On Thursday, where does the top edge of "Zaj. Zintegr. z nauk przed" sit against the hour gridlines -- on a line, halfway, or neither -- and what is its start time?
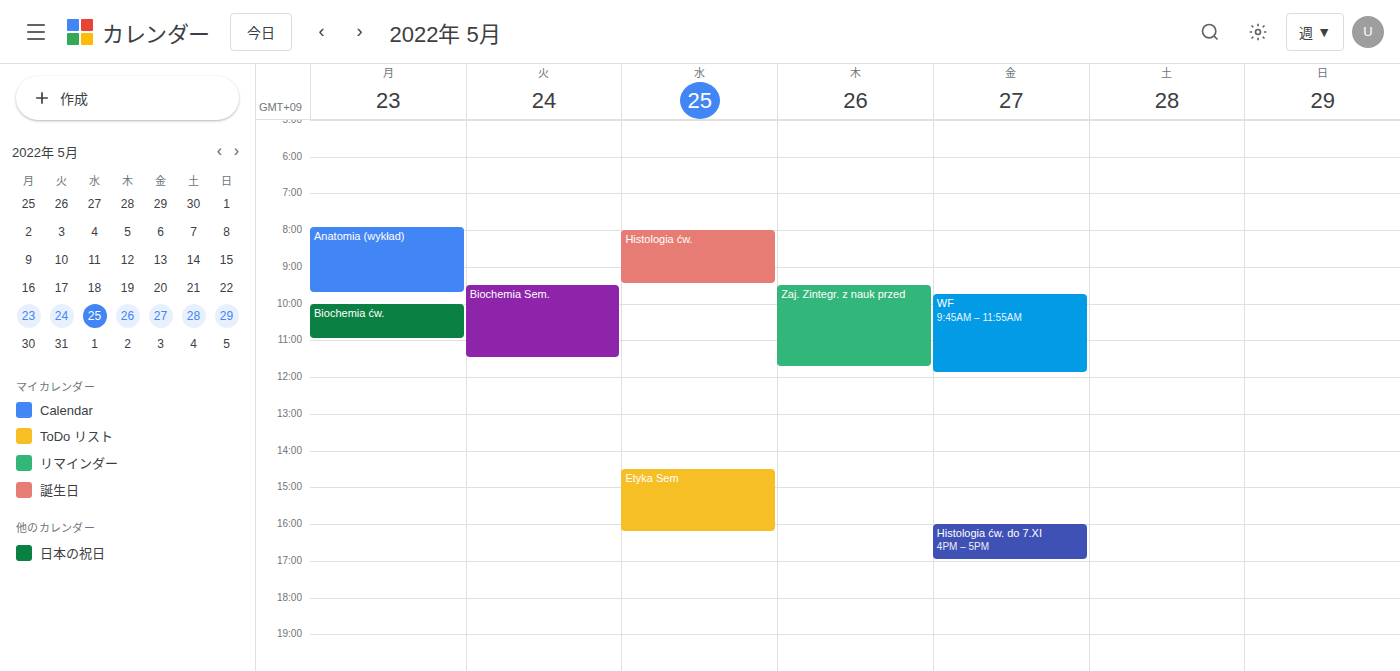
9:30 AM -- halfway between the 9 AM and 10 AM lines.